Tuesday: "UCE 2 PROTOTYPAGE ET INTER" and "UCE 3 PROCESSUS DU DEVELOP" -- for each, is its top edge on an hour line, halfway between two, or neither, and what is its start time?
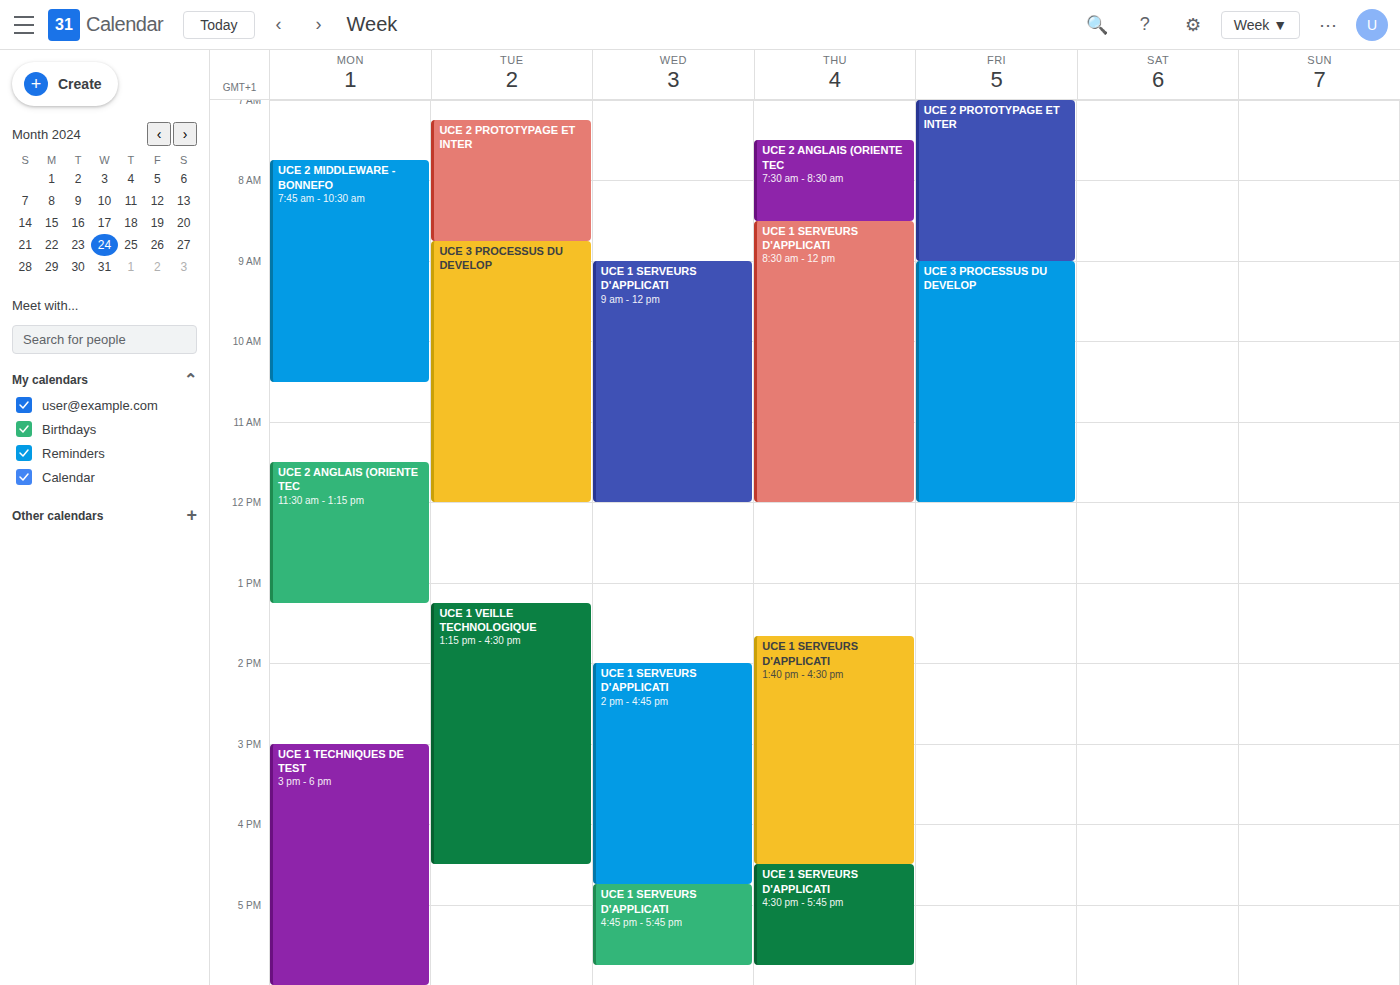
"UCE 2 PROTOTYPAGE ET INTER": 7:15 AM, neither: a quarter of the way from the 7 AM line to the 8 AM line. "UCE 3 PROCESSUS DU DEVELOP": 8:45 AM, neither: three quarters of the way from the 8 AM line to the 9 AM line.